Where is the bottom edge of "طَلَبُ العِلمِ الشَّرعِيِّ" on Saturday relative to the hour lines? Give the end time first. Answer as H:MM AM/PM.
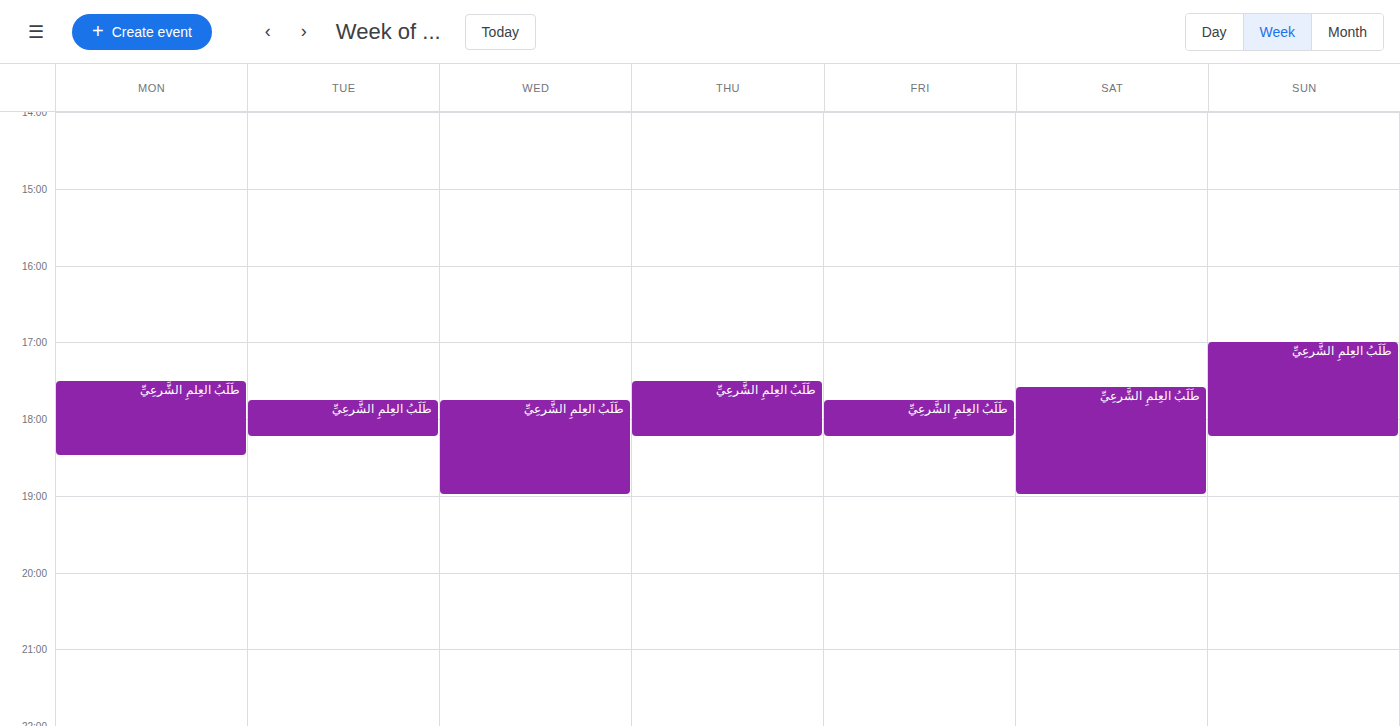
7:00 PM -- exactly on the 7 PM line.